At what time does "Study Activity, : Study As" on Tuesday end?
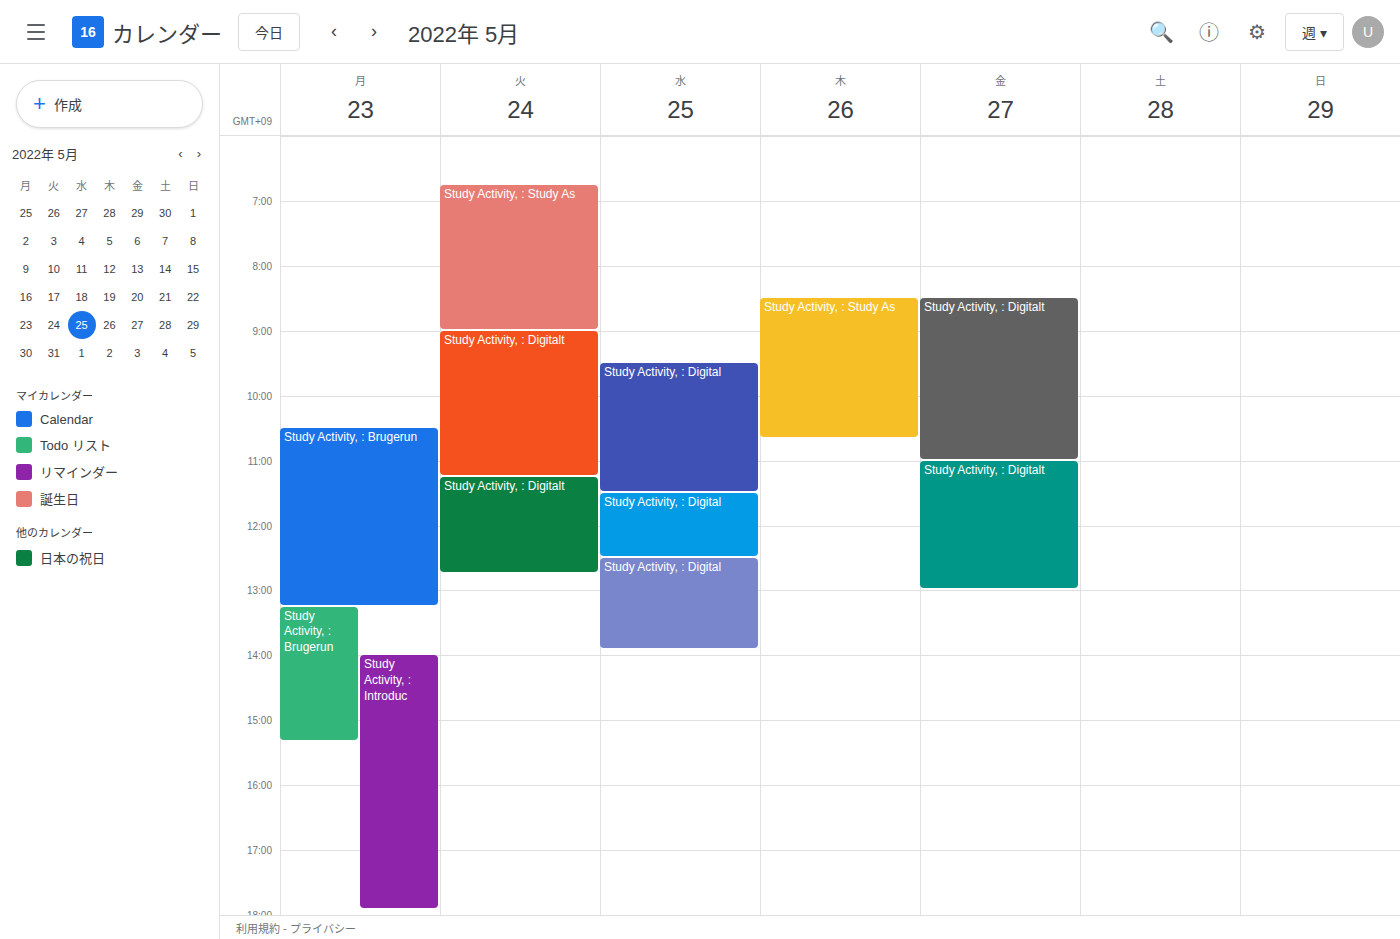
9:00 AM